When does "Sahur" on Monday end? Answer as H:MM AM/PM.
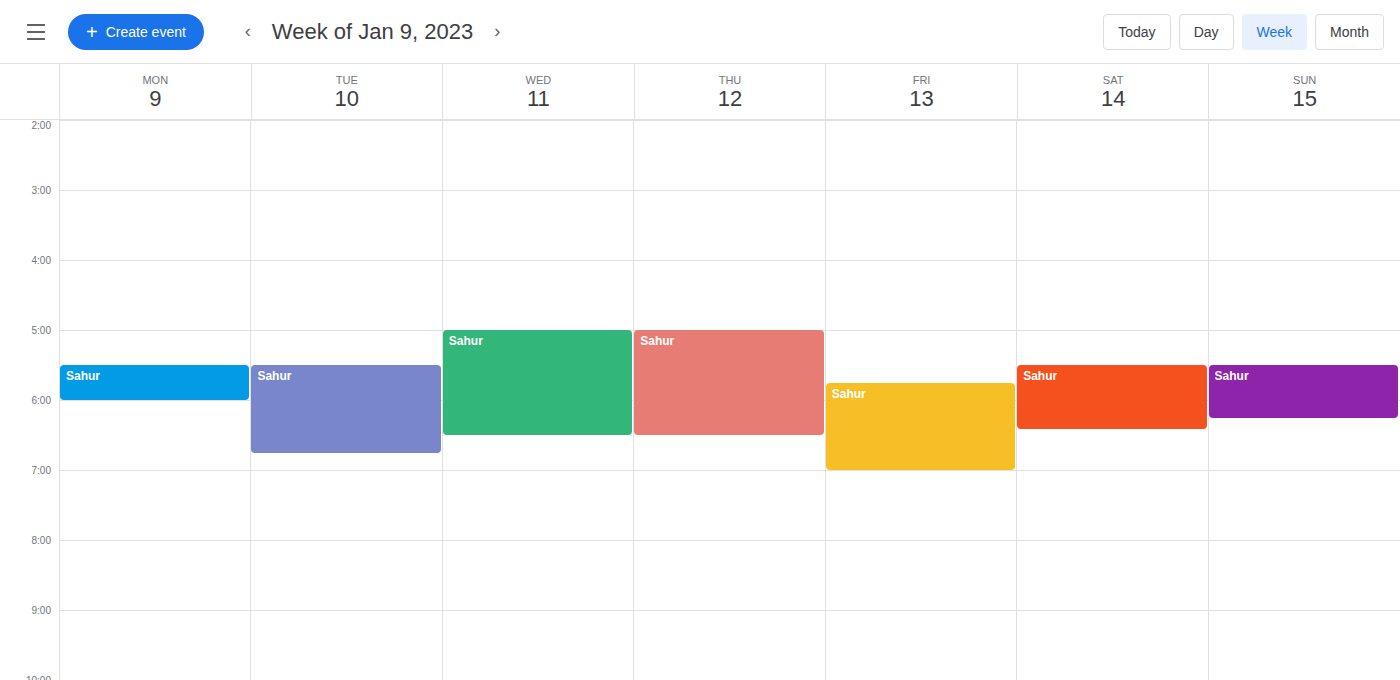
6:00 AM